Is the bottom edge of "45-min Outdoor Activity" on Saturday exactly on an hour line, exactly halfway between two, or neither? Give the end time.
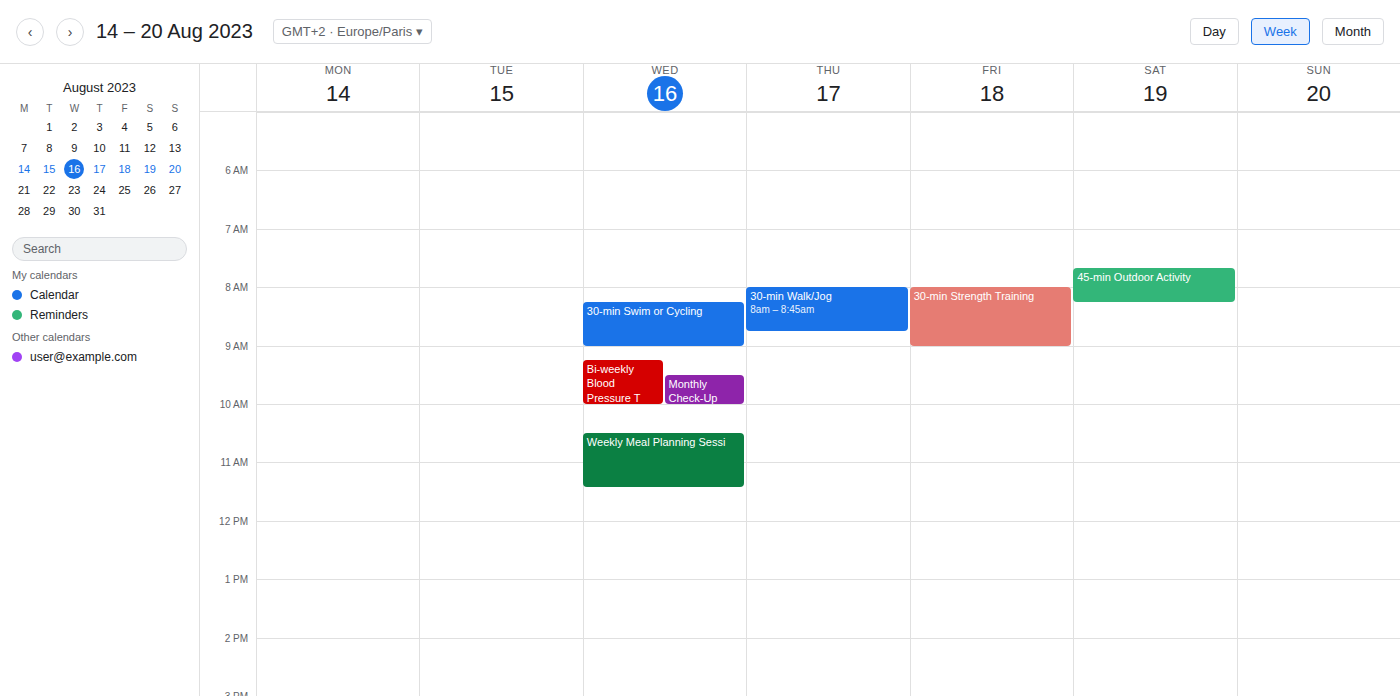
08:15 -- neither: a quarter of the way from the 08:00 line to the 09:00 line.